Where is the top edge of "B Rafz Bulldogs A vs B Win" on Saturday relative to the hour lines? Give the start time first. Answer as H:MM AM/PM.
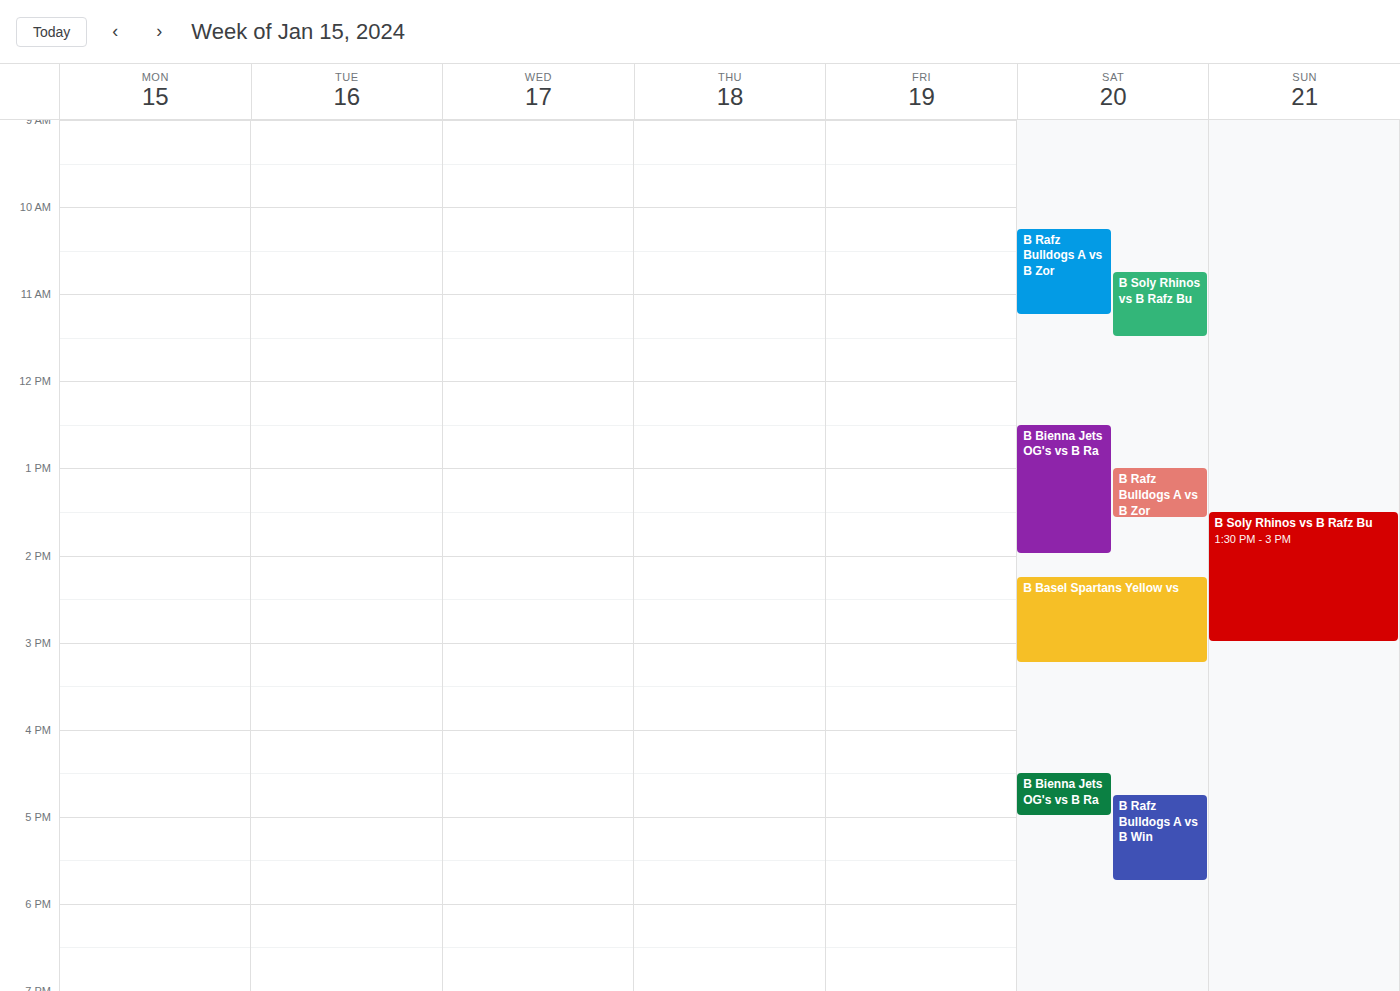
4:45 PM -- neither: three quarters of the way from the 4 PM line to the 5 PM line.